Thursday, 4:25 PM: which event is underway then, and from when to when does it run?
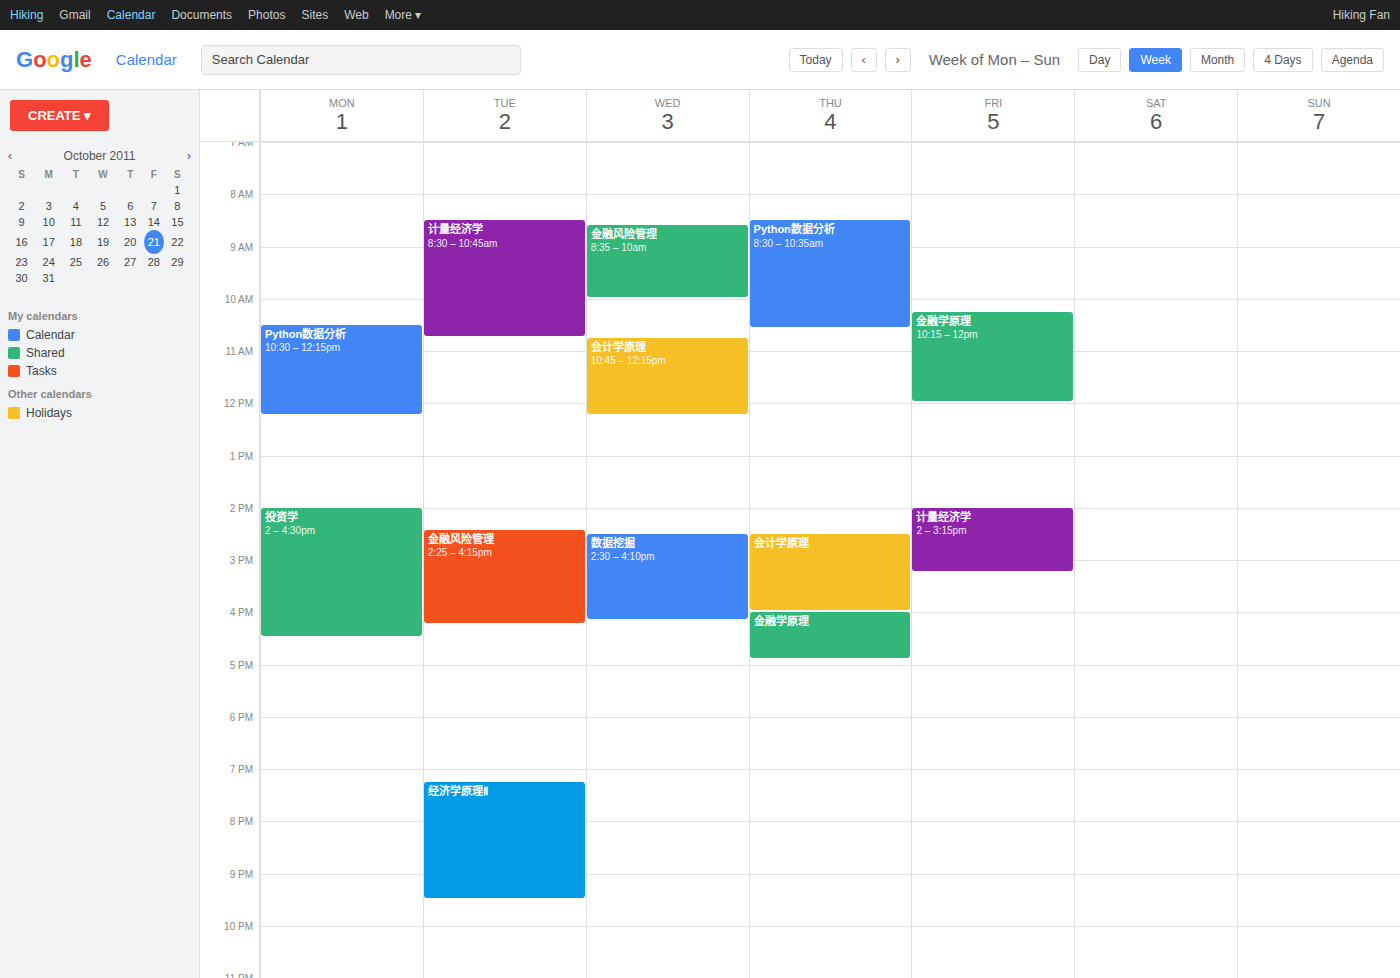
"金融学原理", 4:00 PM to 4:55 PM